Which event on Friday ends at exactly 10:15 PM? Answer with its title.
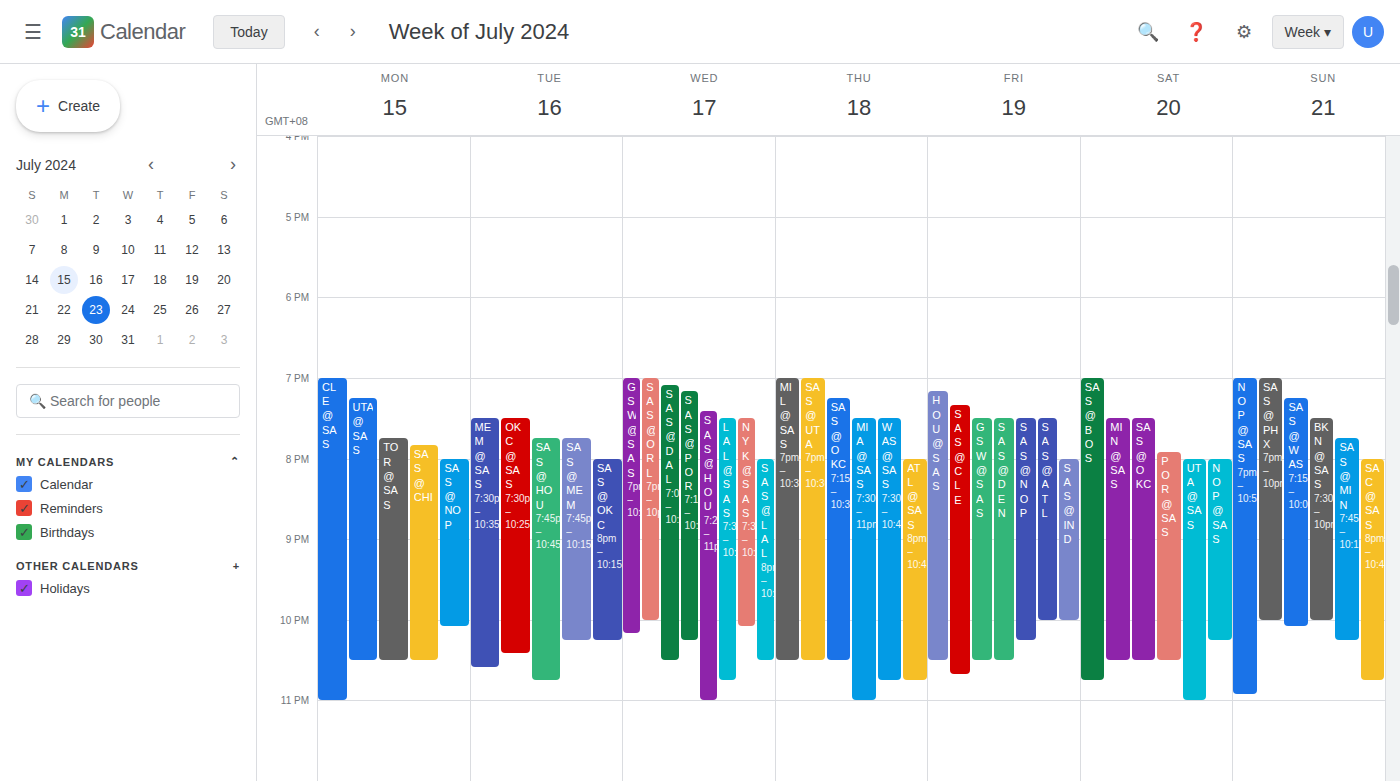
"SAS @ NOP"